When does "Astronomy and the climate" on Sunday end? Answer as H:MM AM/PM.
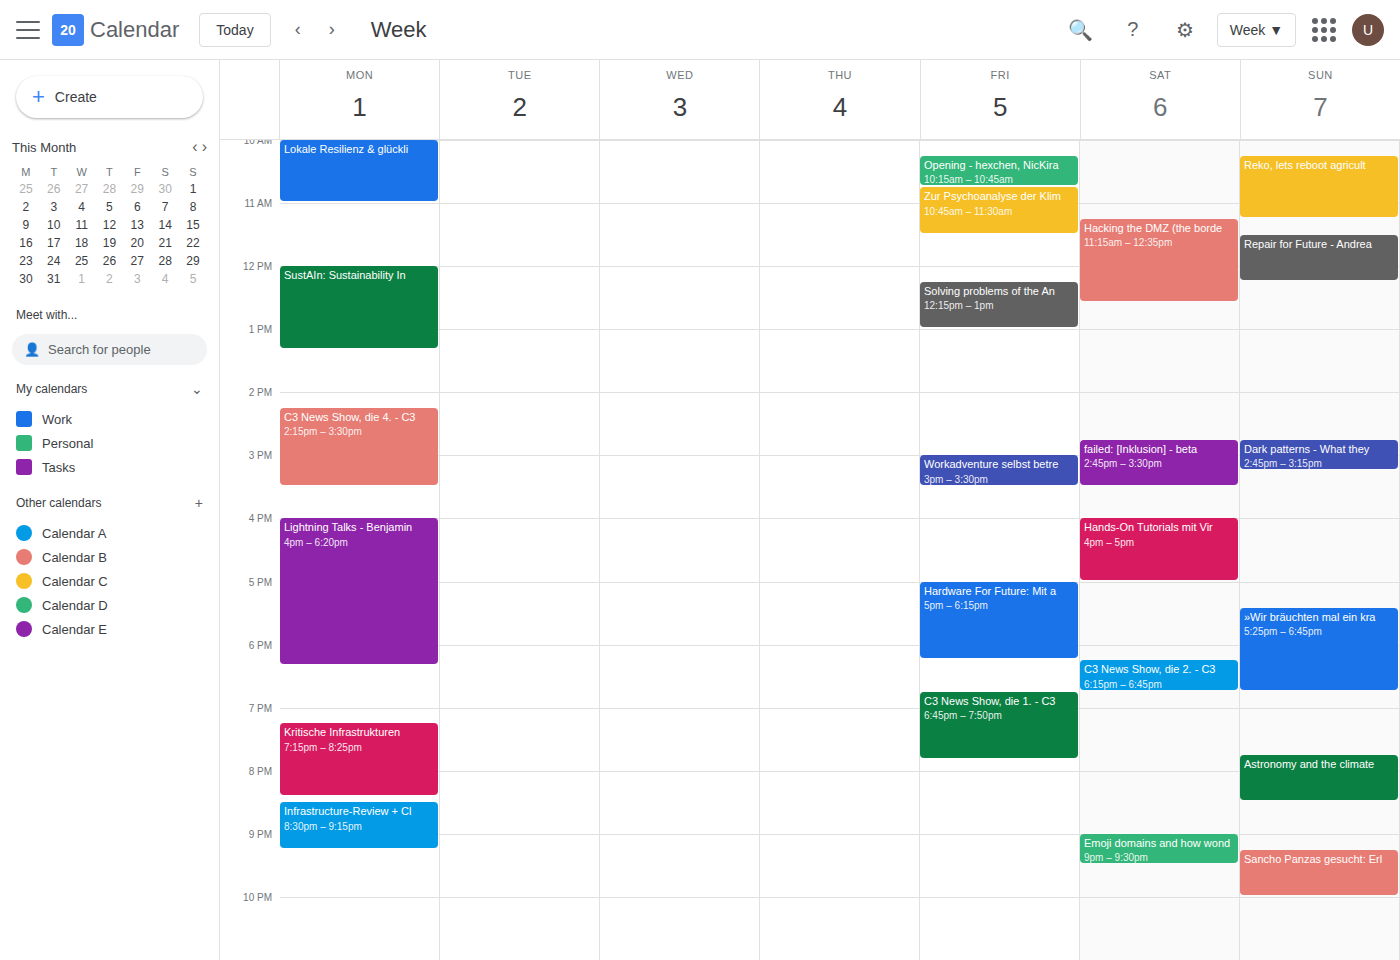
8:30 PM